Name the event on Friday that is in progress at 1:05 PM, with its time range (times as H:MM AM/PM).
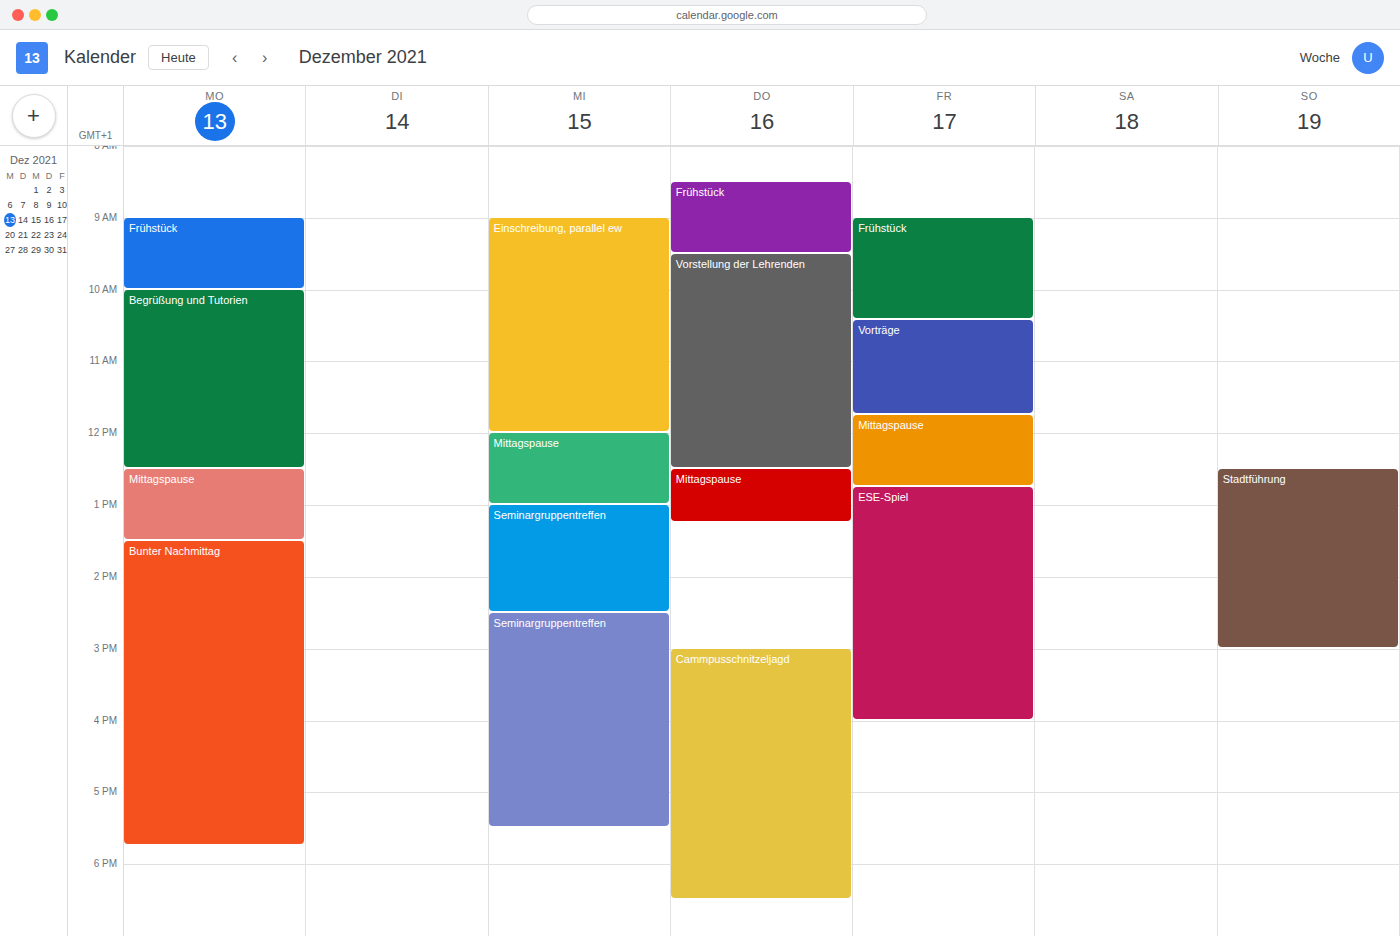
"ESE-Spiel", 12:45 PM to 4:00 PM